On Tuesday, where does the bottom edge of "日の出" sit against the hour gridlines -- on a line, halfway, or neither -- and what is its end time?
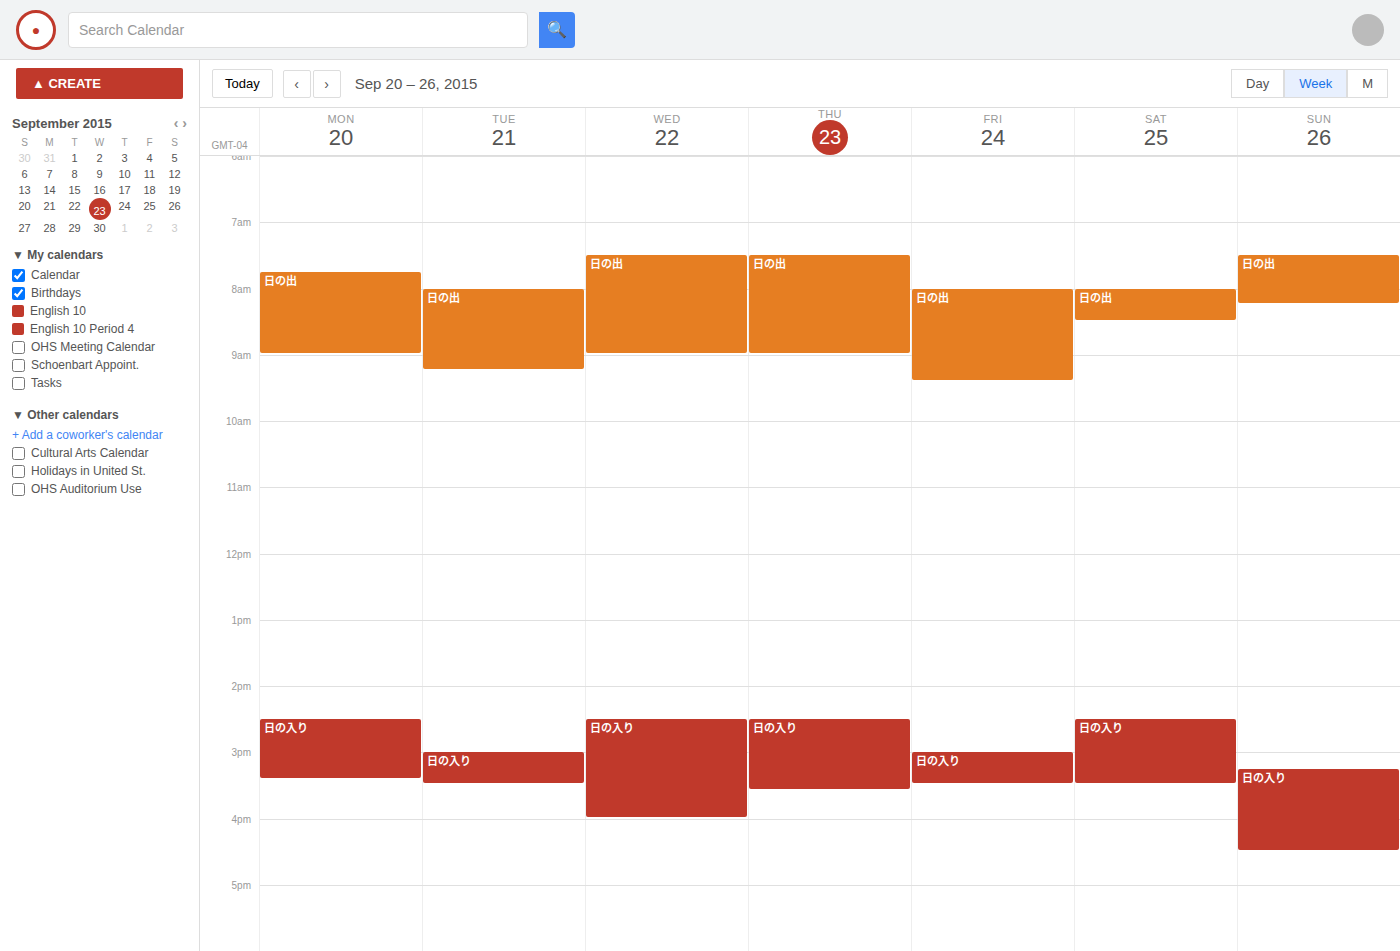
9:15 AM -- neither: a quarter of the way from the 9 AM line to the 10 AM line.